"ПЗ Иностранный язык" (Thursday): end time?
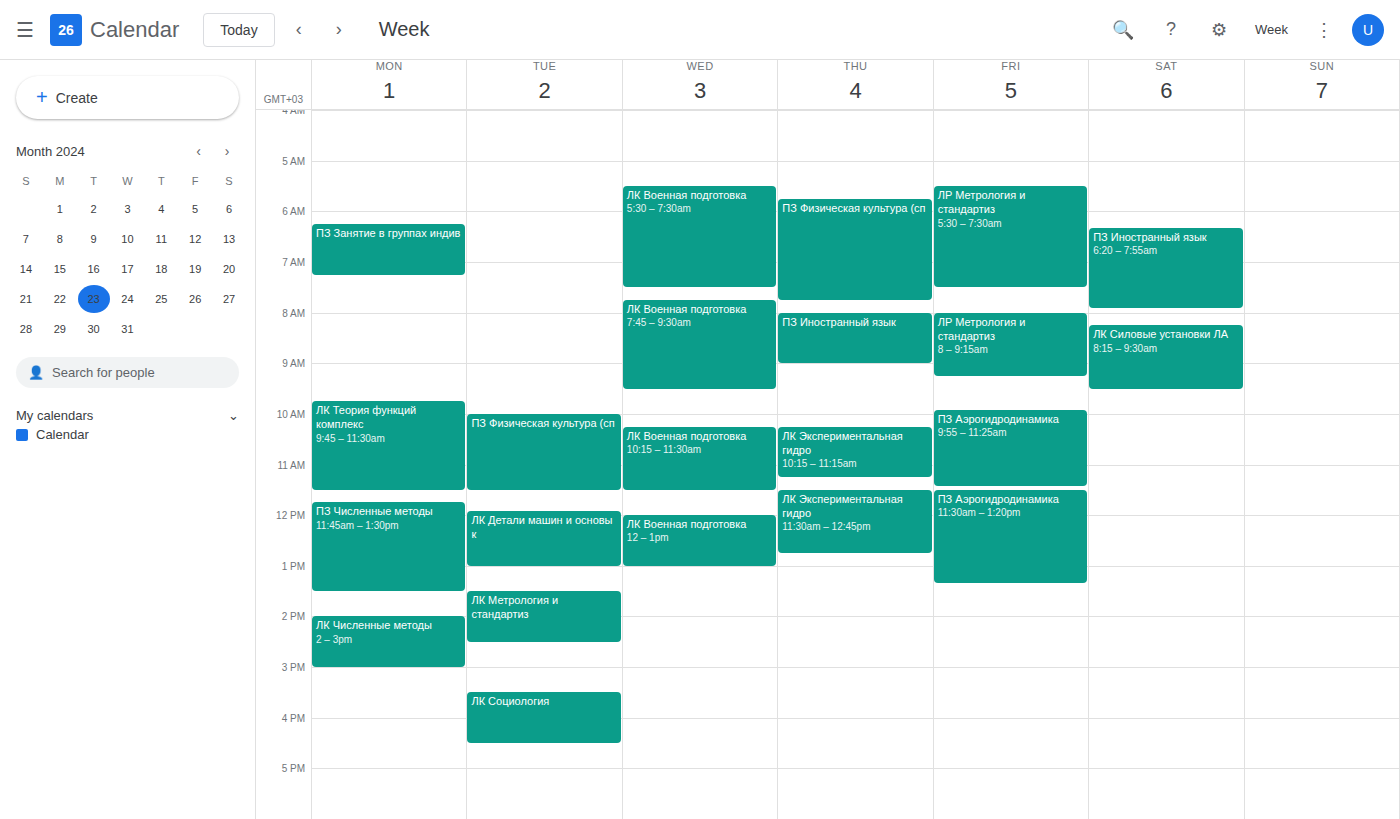
9:00 AM